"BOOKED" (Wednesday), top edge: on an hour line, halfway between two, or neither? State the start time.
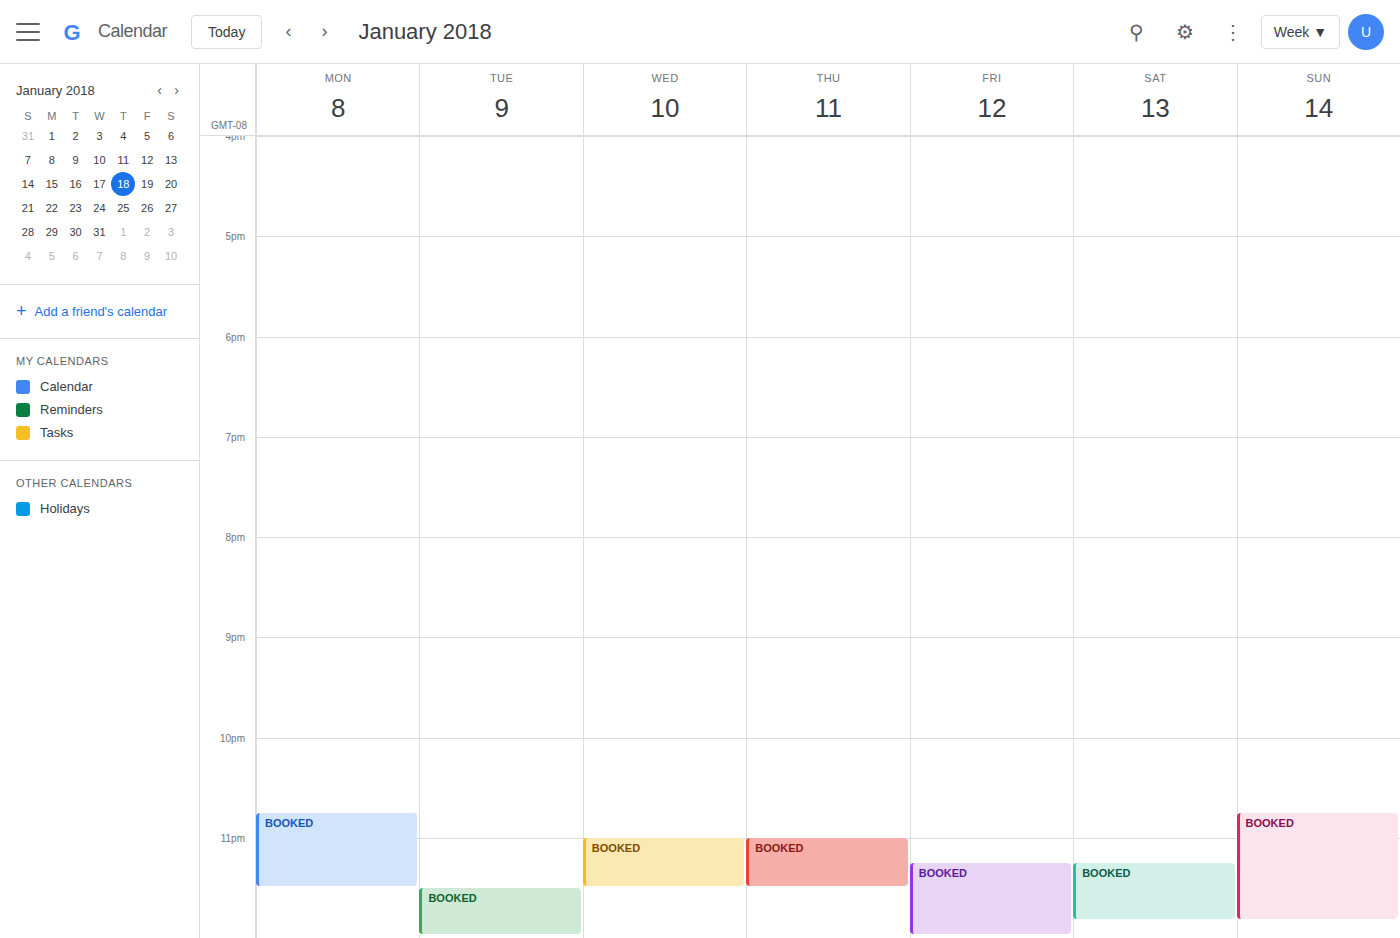
11:00 PM -- exactly on the 11 PM line.